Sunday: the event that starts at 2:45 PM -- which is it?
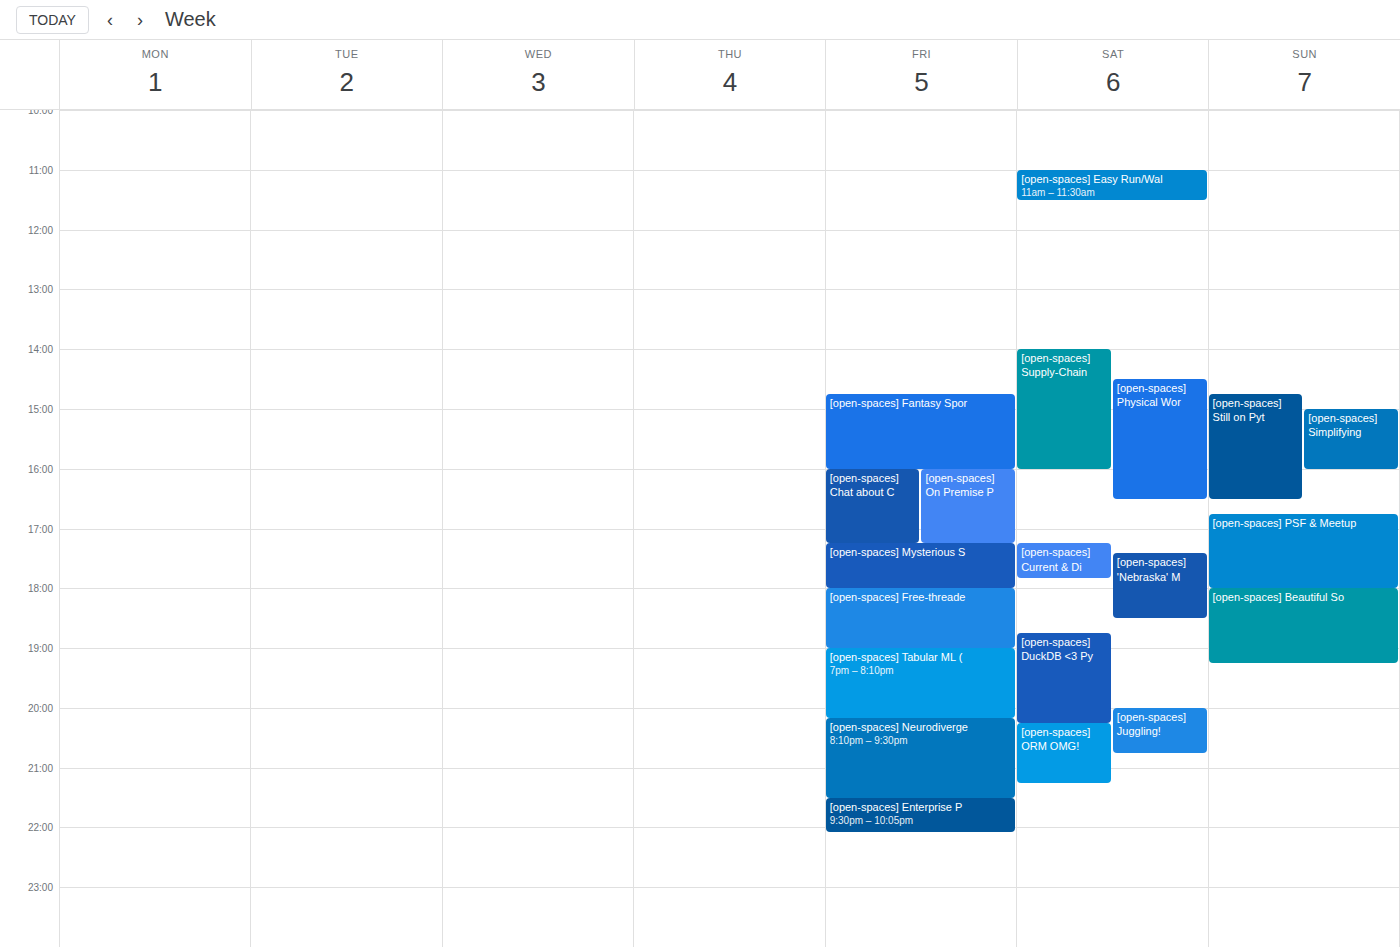
"[open-spaces] Still on Pyt"